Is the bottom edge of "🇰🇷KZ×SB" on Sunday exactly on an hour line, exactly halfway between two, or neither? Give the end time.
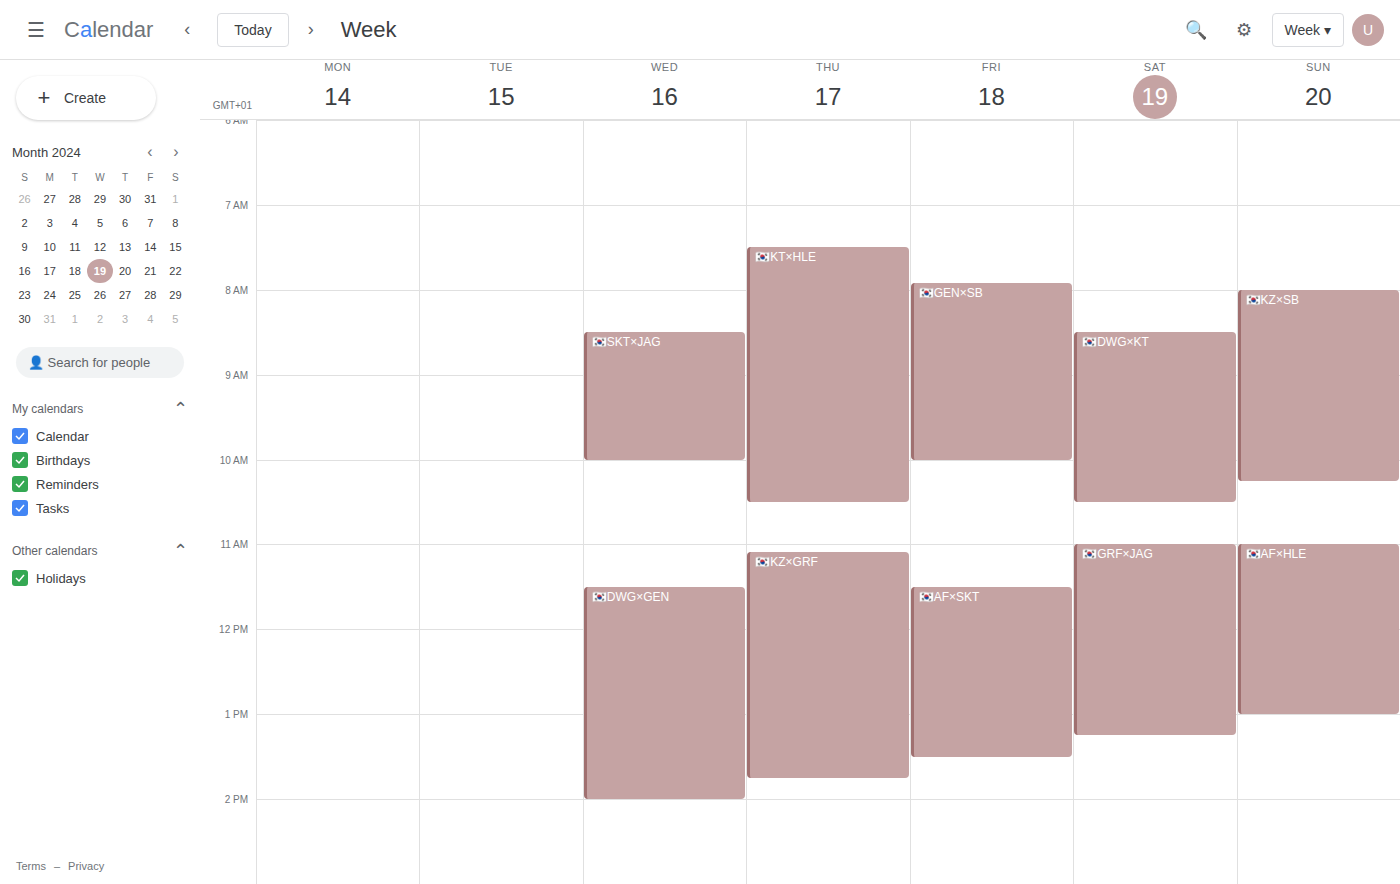
10:15 AM -- neither: a quarter of the way from the 10 AM line to the 11 AM line.